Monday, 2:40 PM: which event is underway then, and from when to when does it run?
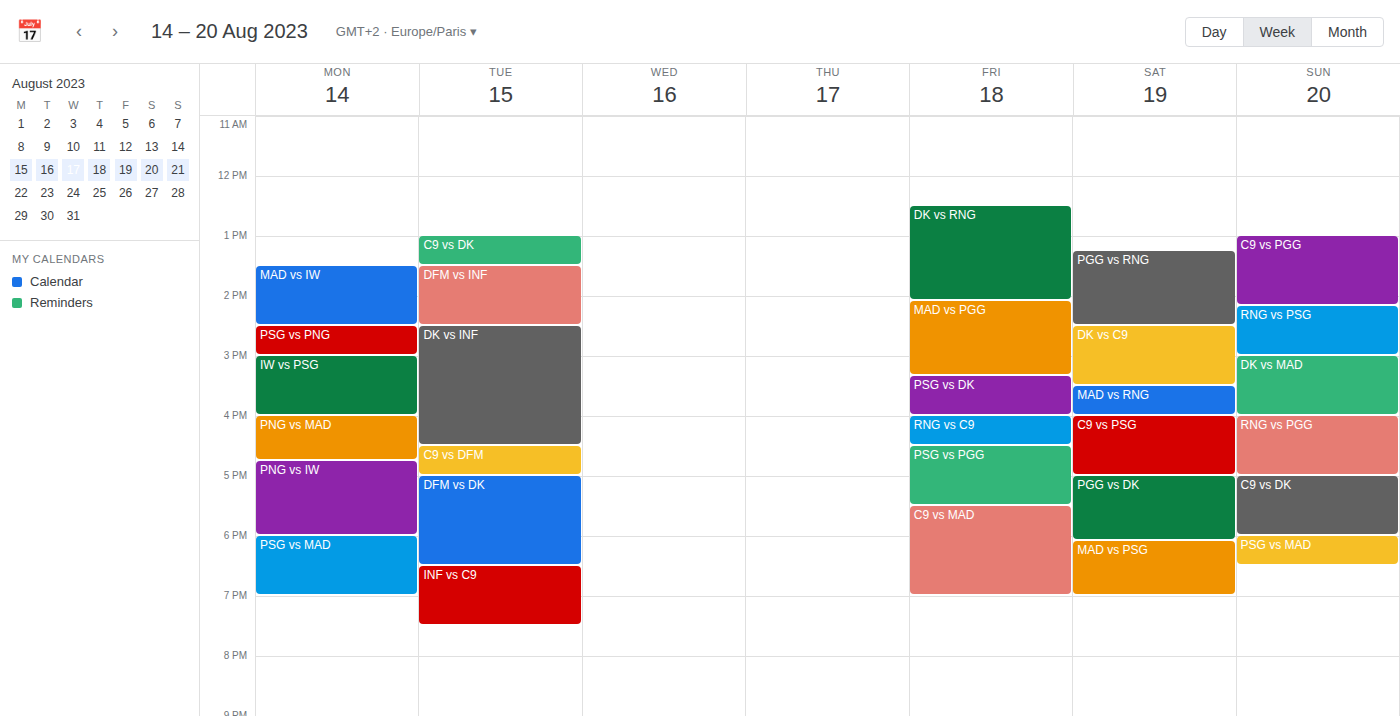
"PSG vs PNG", 2:30 PM to 3:00 PM